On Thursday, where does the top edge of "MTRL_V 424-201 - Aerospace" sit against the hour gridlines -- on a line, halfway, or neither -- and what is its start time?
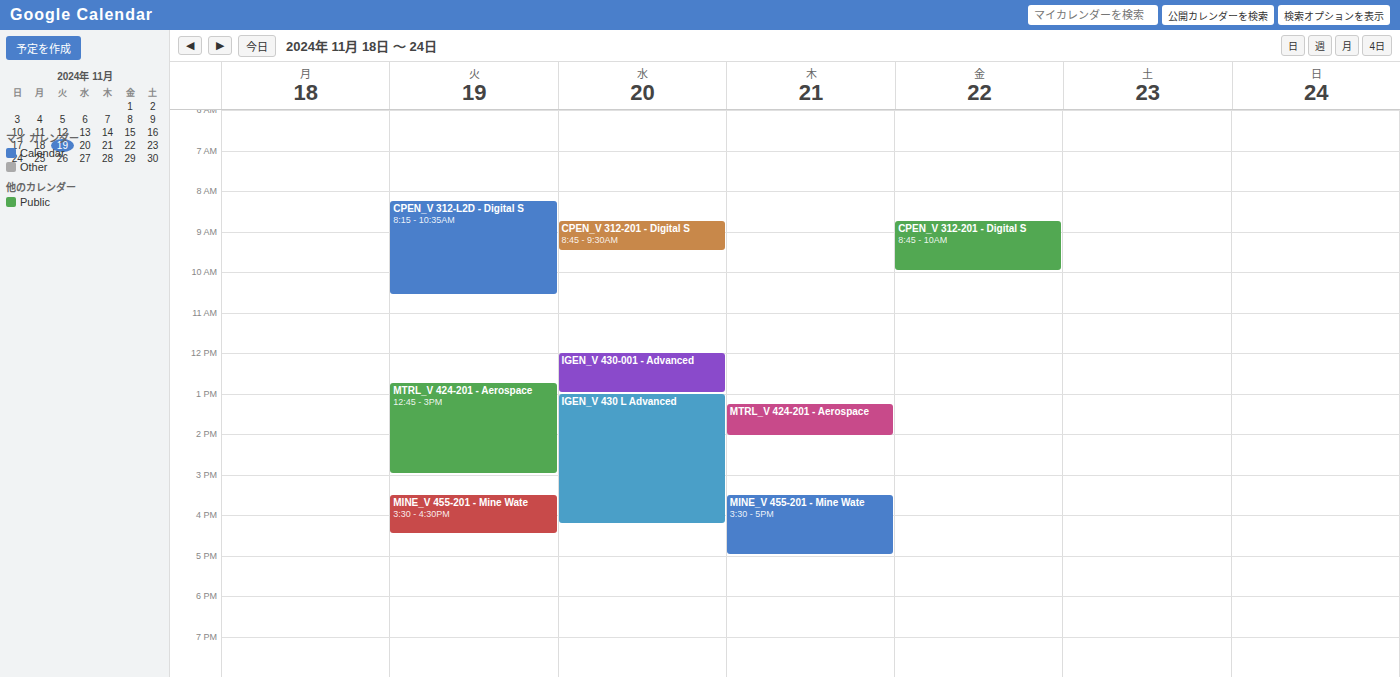
1:15 PM -- neither: a quarter of the way from the 1 PM line to the 2 PM line.